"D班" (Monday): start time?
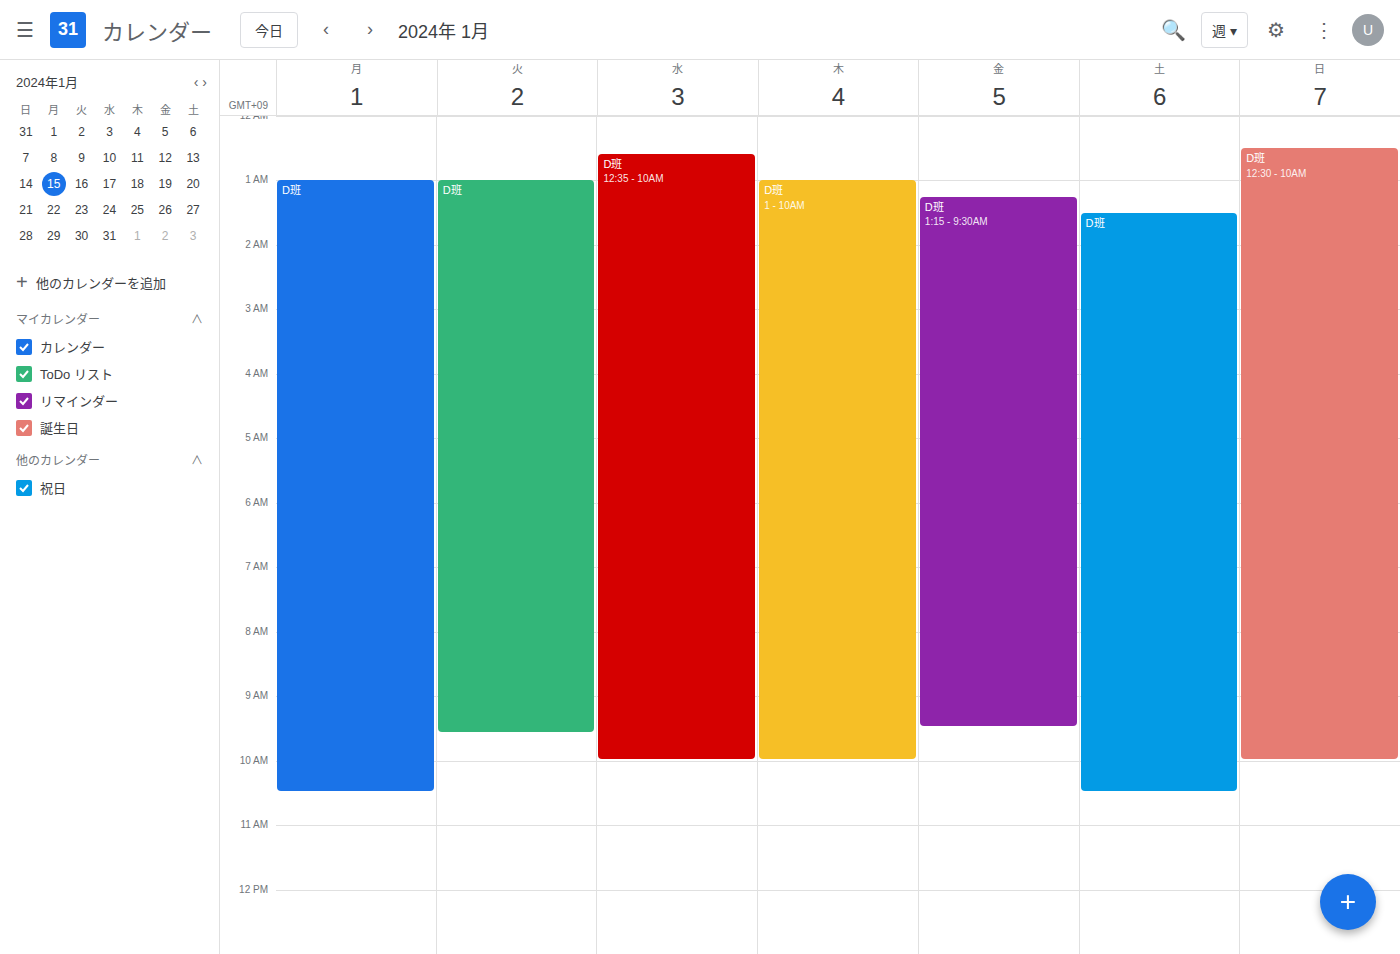
1:00 AM